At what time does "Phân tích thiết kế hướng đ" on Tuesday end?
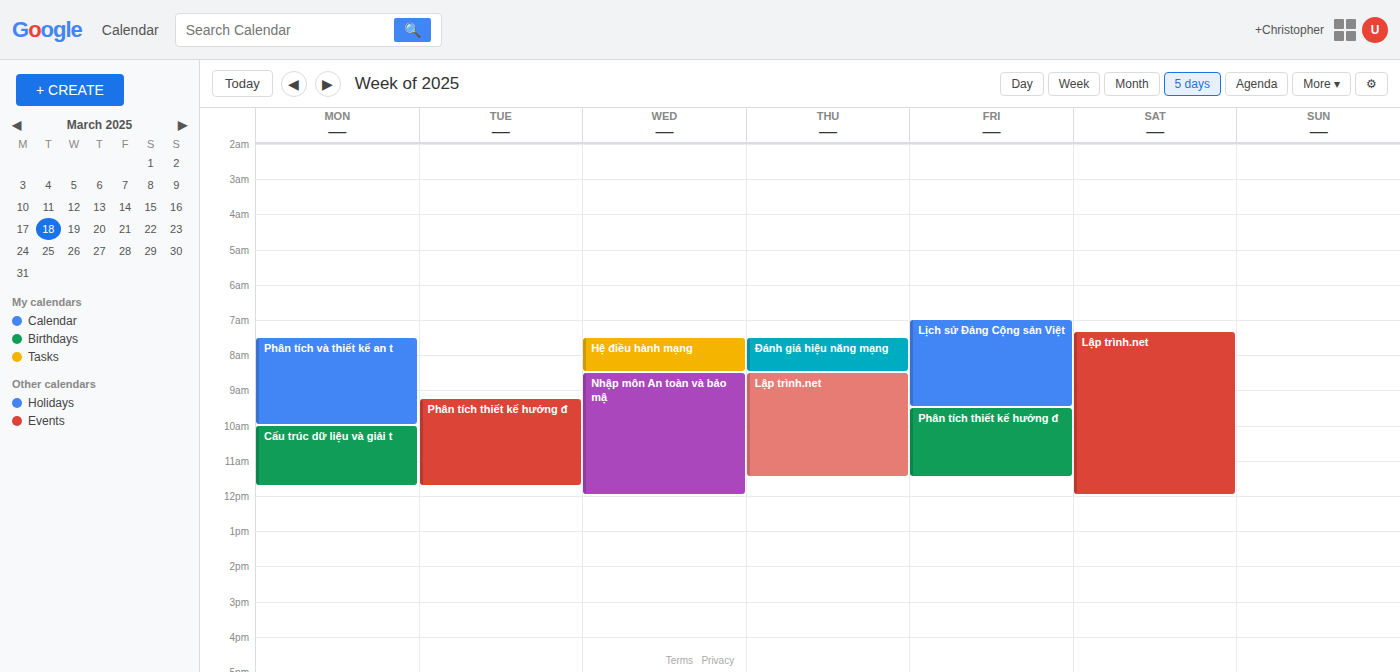
11:45 AM